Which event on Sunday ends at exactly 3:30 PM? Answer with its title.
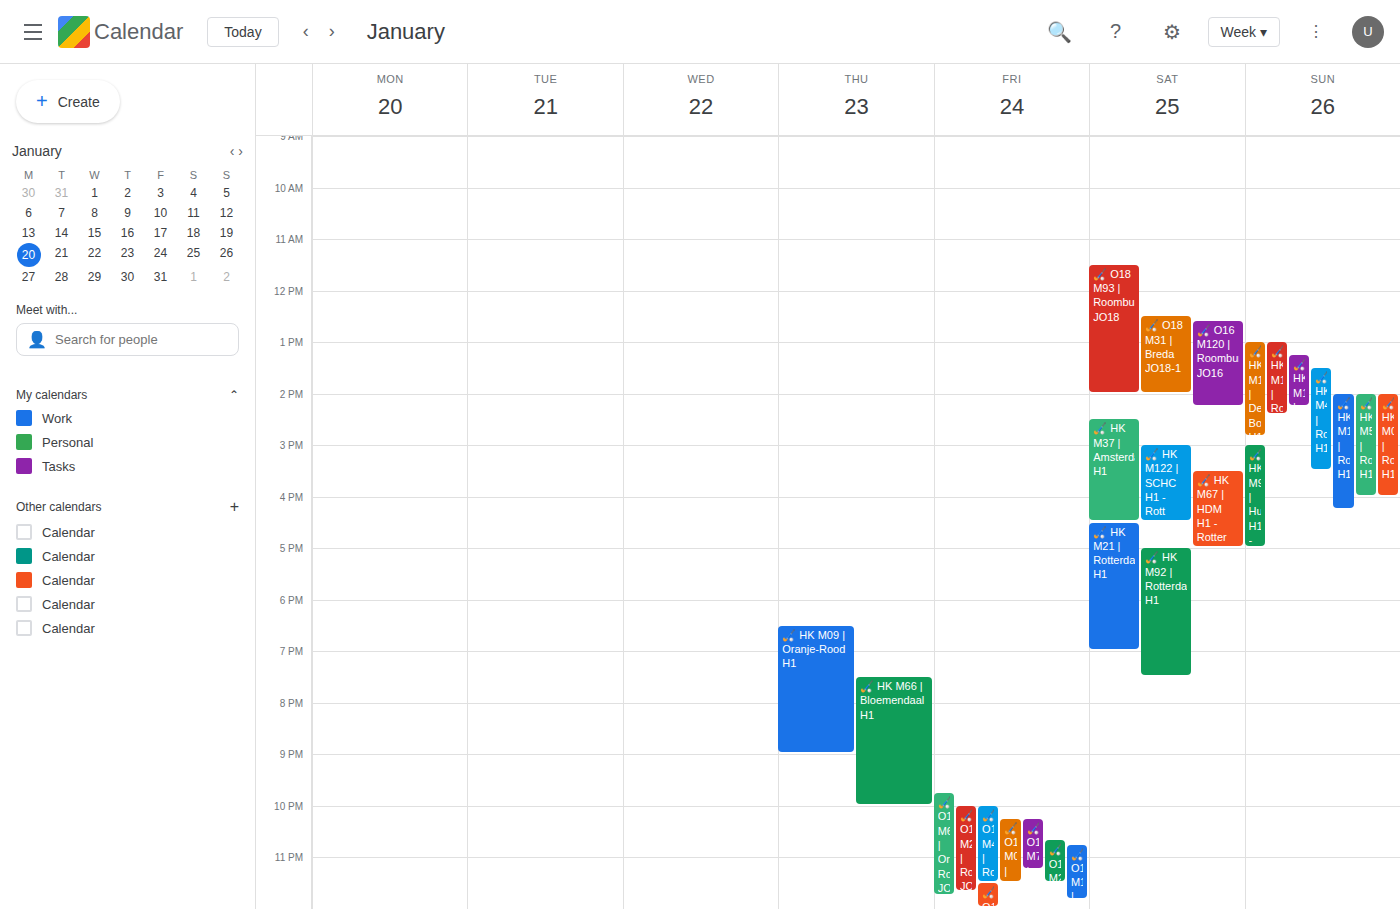
"🏑 HK M46 | Rotterdam H1"